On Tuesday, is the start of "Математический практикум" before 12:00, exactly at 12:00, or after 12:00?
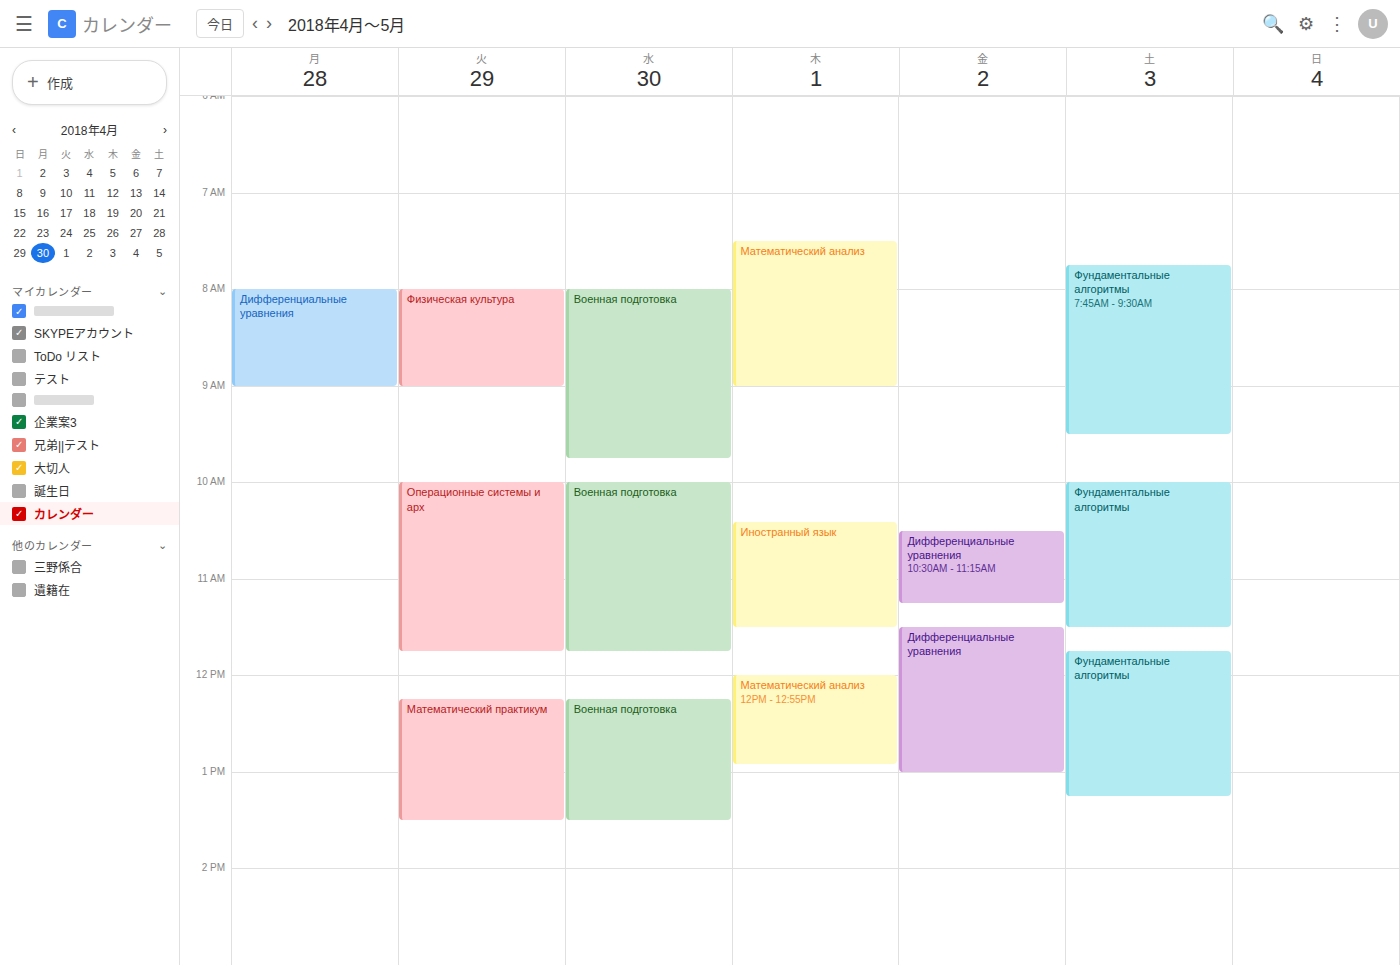
12:15 -- after 12:00, 15 minutes below the 12:00 line.